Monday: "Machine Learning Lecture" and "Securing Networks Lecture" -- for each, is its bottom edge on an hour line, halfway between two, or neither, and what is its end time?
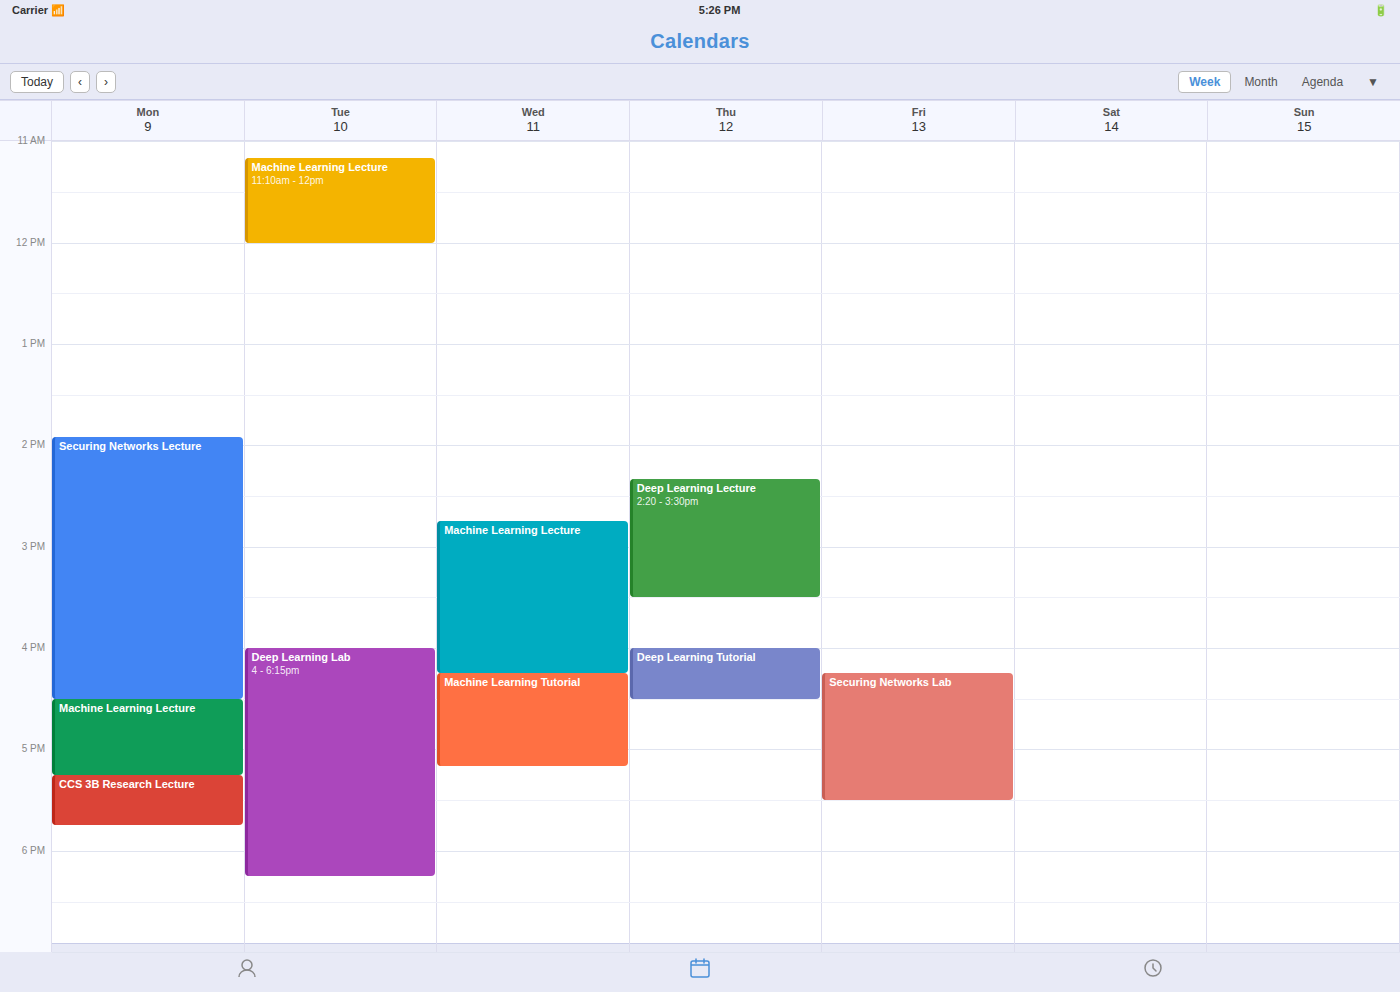
"Machine Learning Lecture": 5:15 PM, neither: a quarter of the way from the 5 PM line to the 6 PM line. "Securing Networks Lecture": 4:30 PM, halfway between the 4 PM and 5 PM lines.